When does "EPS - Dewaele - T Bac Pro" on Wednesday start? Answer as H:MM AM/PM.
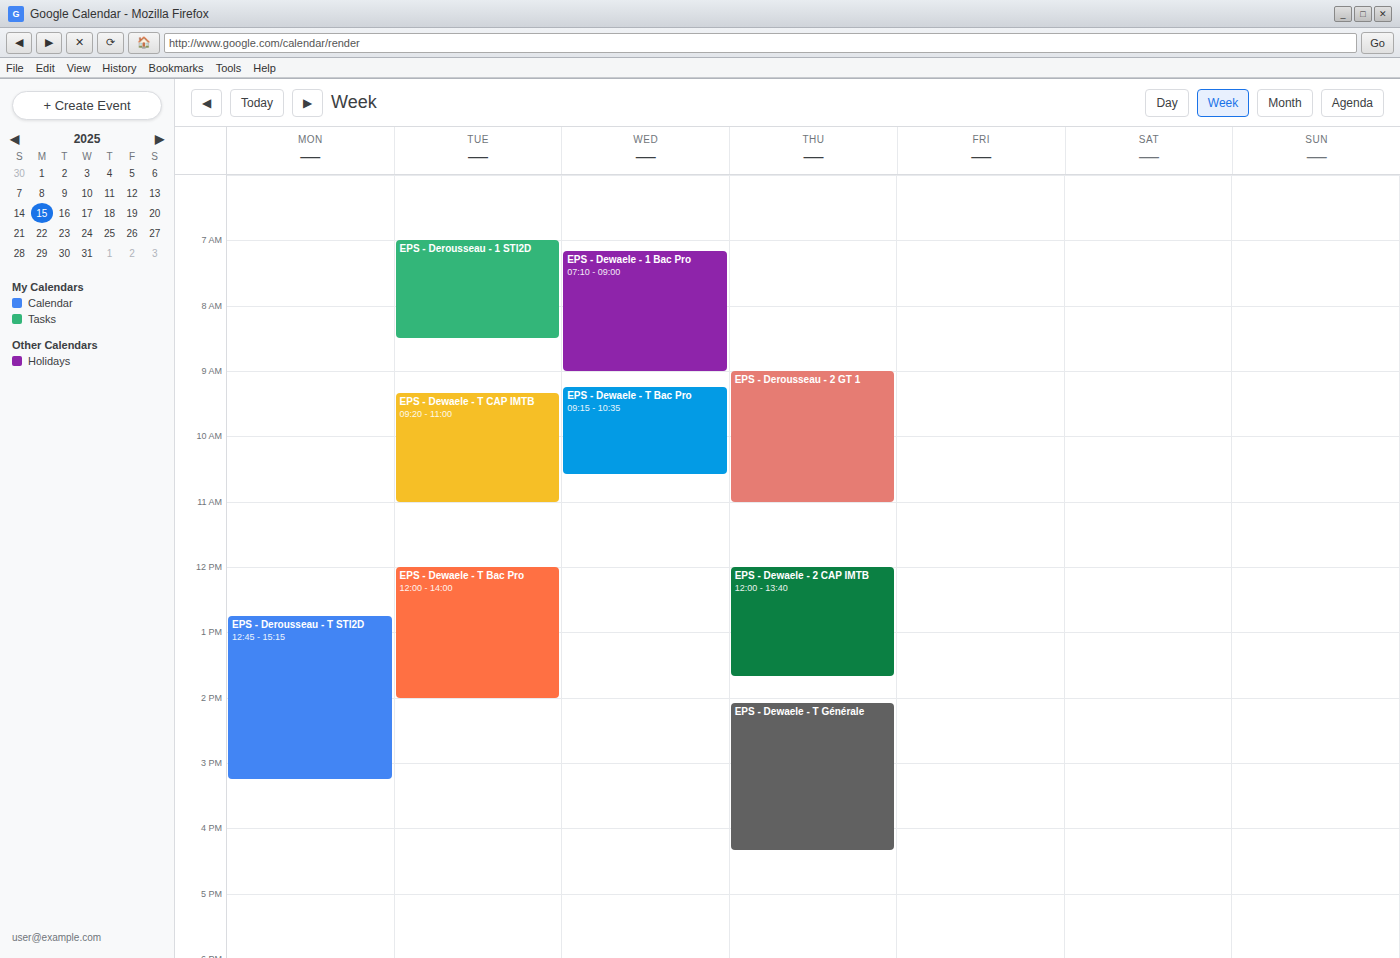
9:15 AM